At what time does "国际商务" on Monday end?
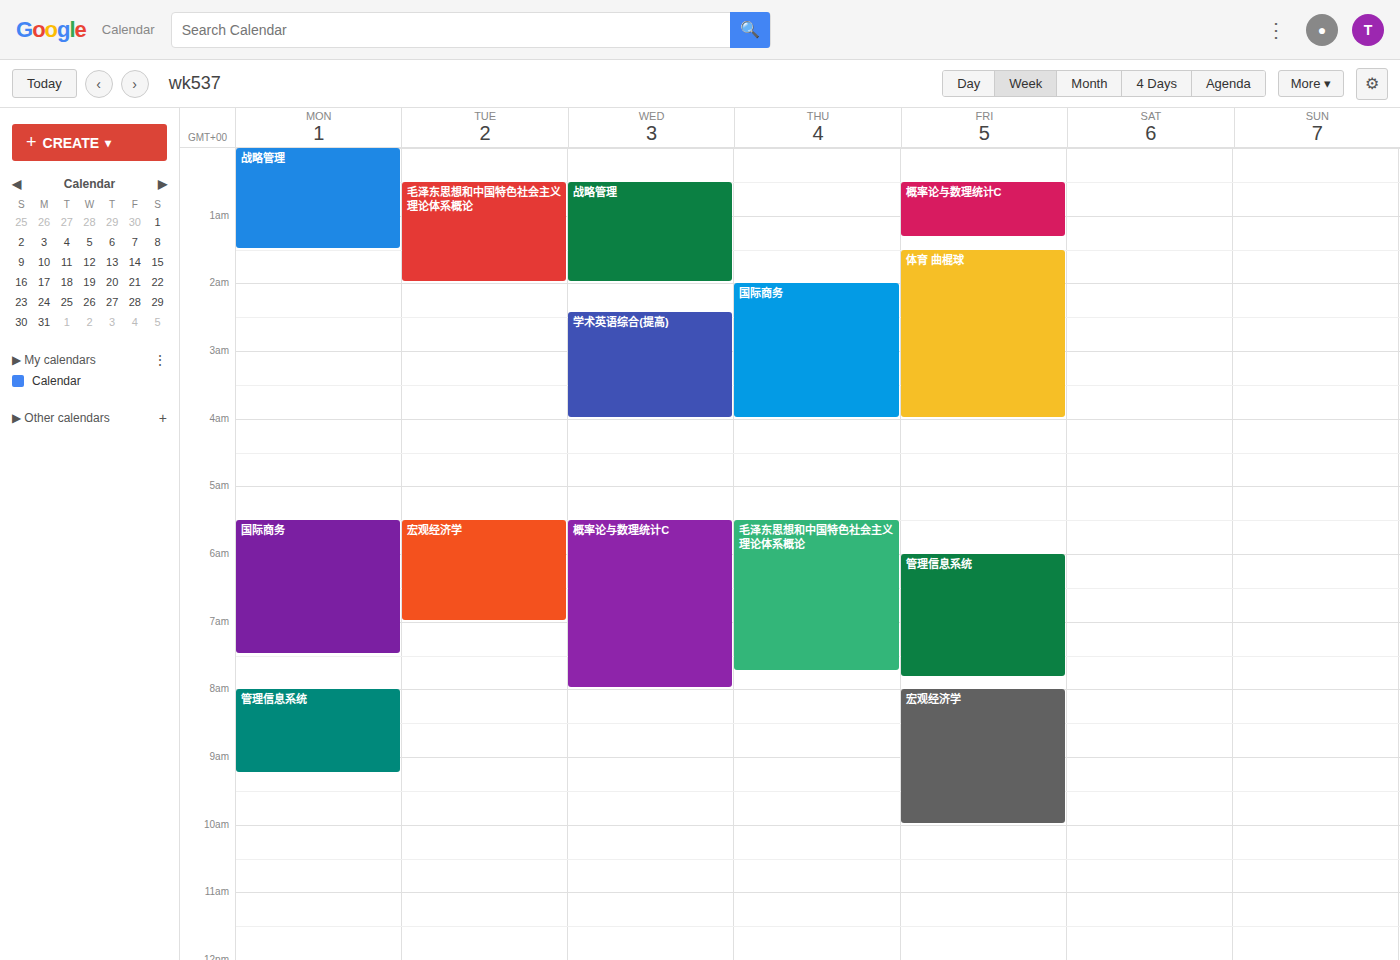
7:30 AM